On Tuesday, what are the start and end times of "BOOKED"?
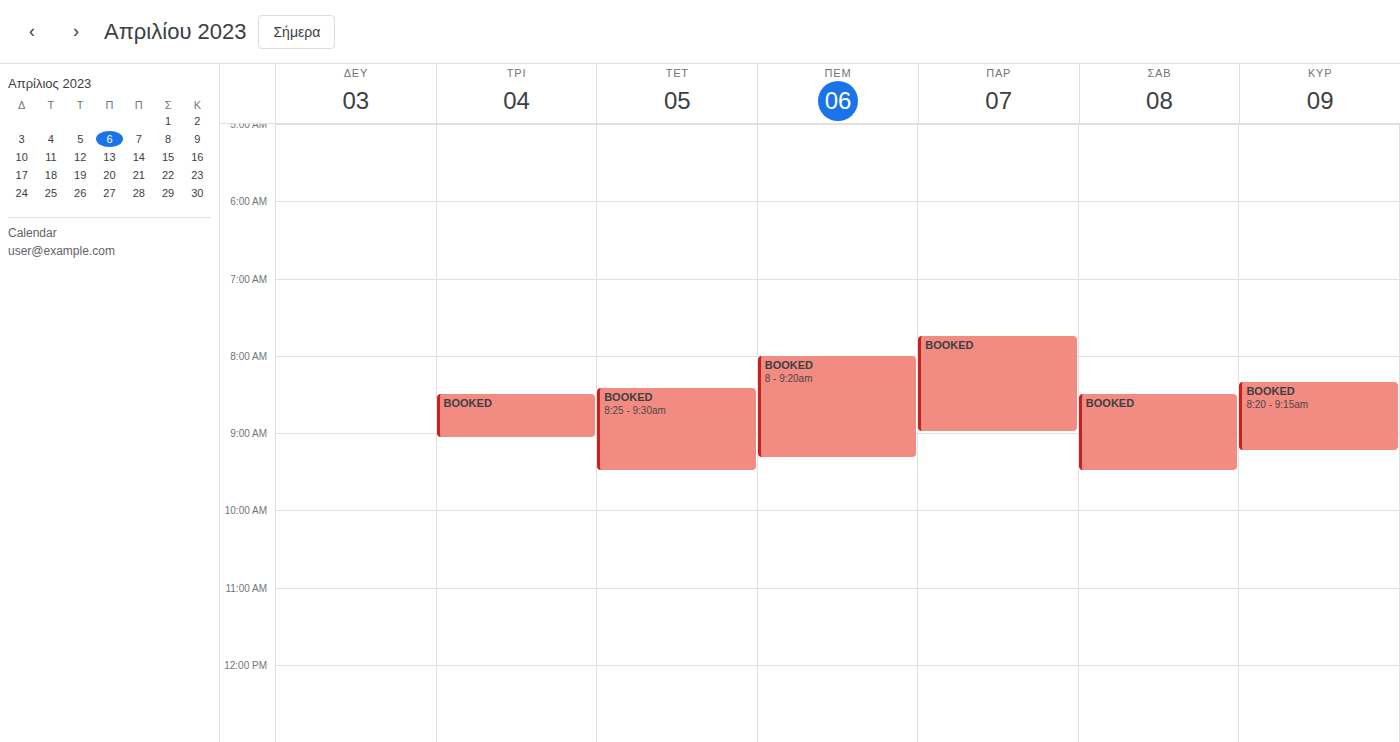
8:30 AM to 9:05 AM